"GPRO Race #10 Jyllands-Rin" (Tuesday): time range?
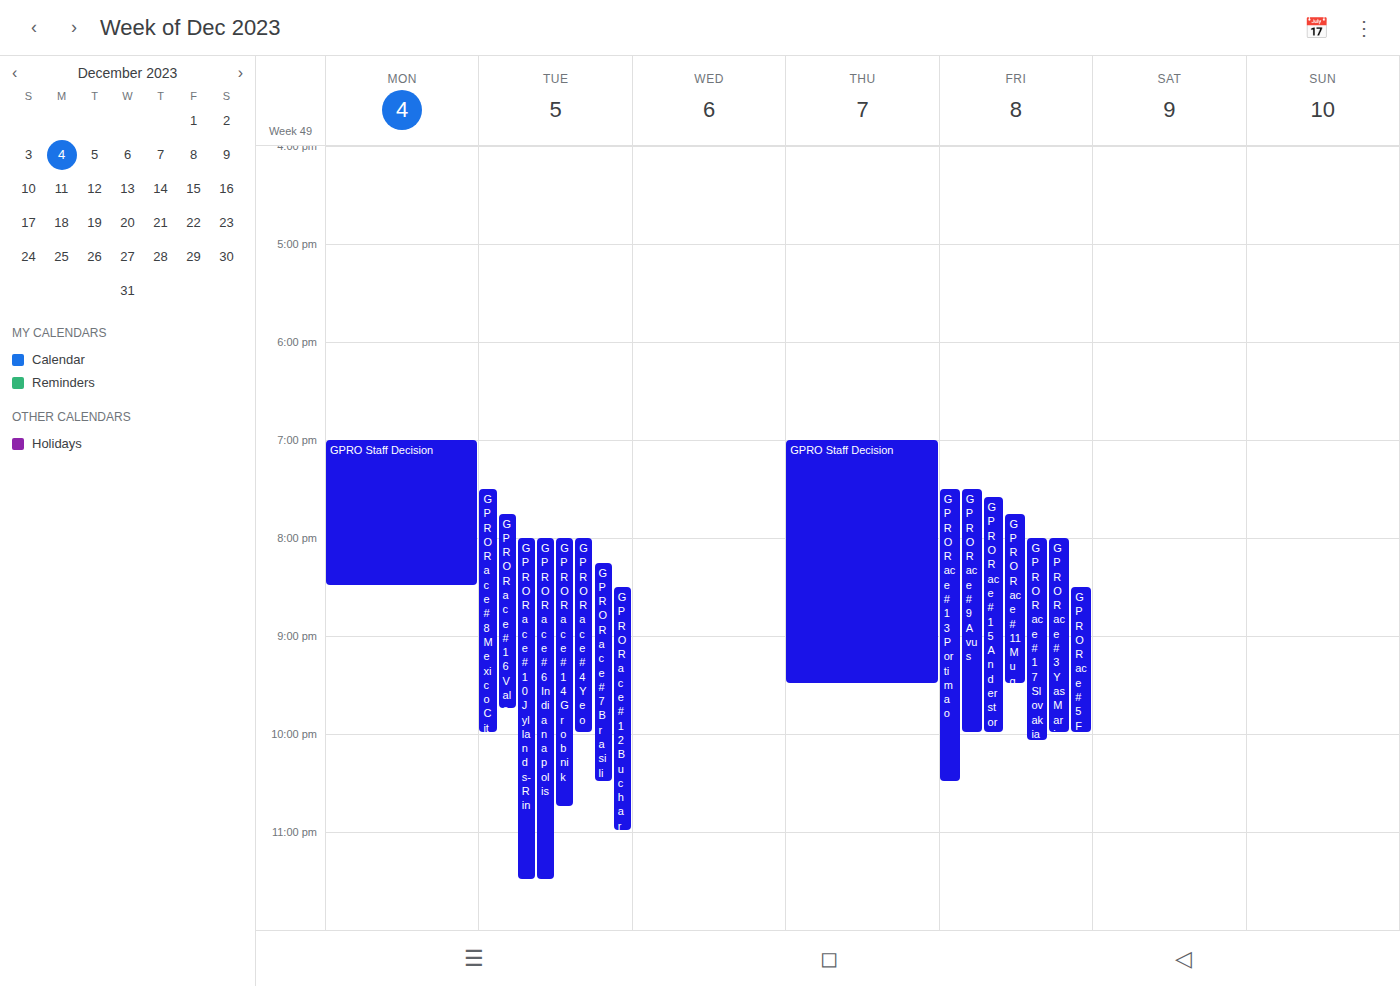
8:00 PM to 11:30 PM